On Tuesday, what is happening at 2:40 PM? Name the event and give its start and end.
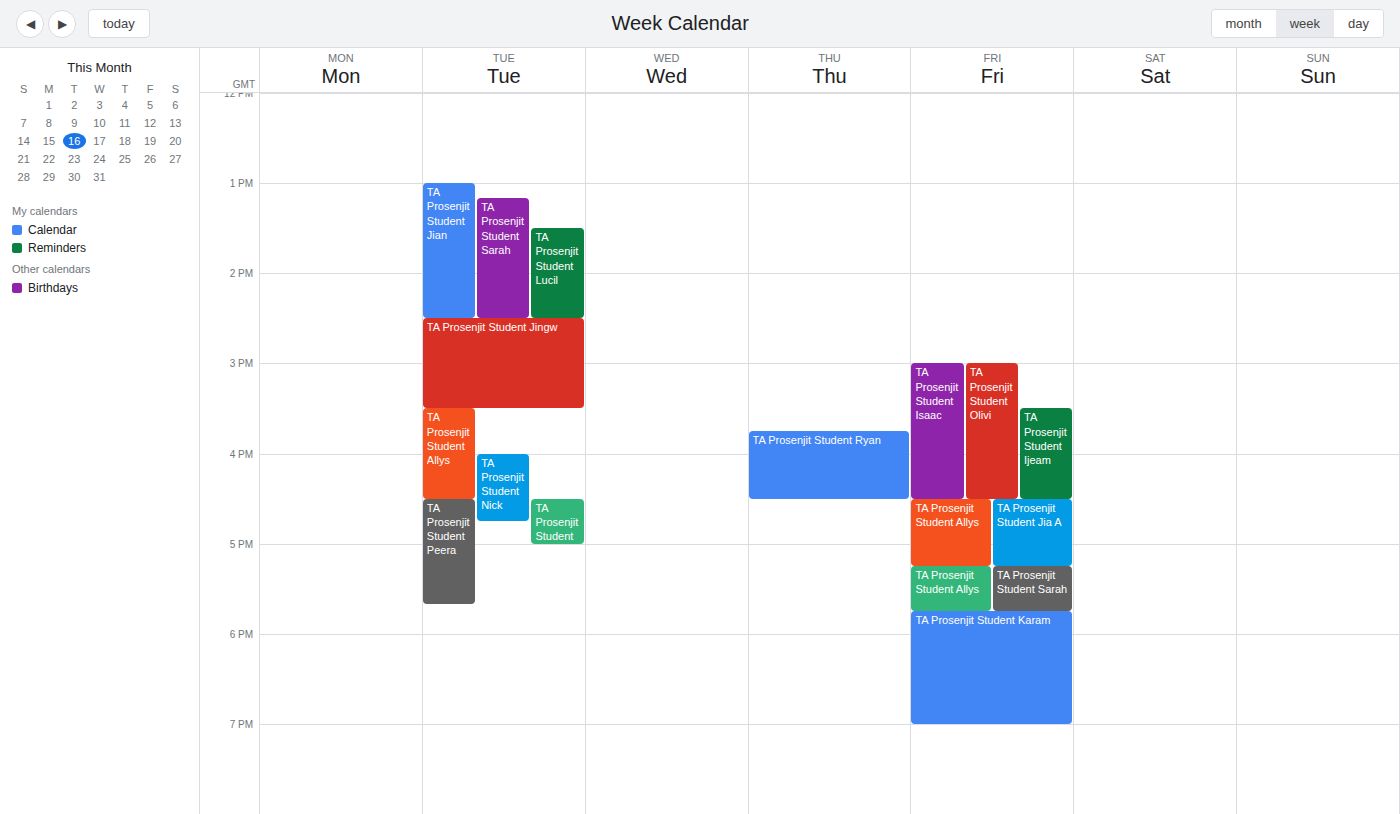
"TA Prosenjit Student Jingw", 2:30 PM to 3:30 PM